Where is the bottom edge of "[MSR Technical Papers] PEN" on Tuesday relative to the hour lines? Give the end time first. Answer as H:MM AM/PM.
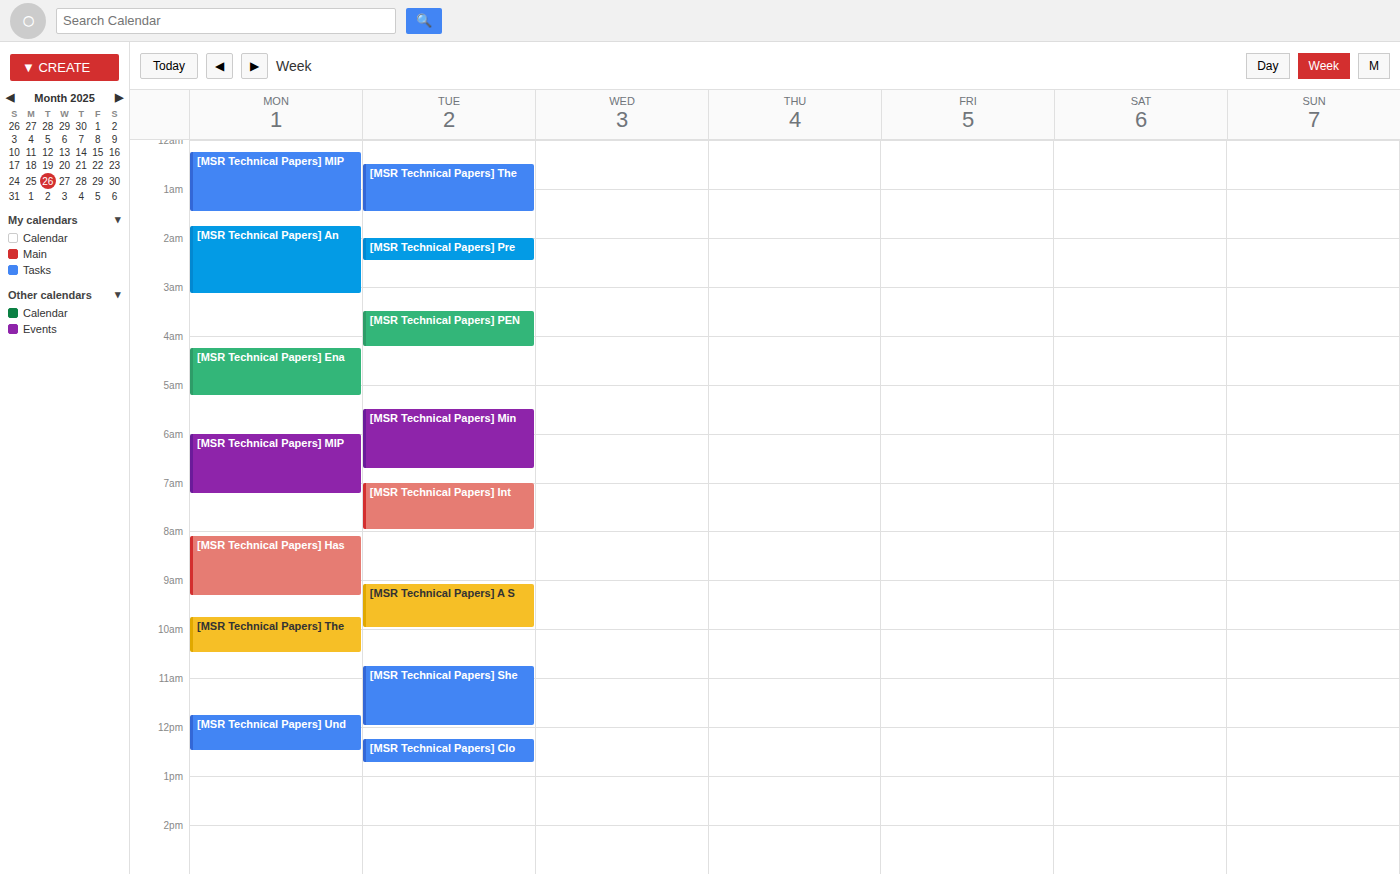
4:15 AM -- neither: a quarter of the way from the 4 AM line to the 5 AM line.